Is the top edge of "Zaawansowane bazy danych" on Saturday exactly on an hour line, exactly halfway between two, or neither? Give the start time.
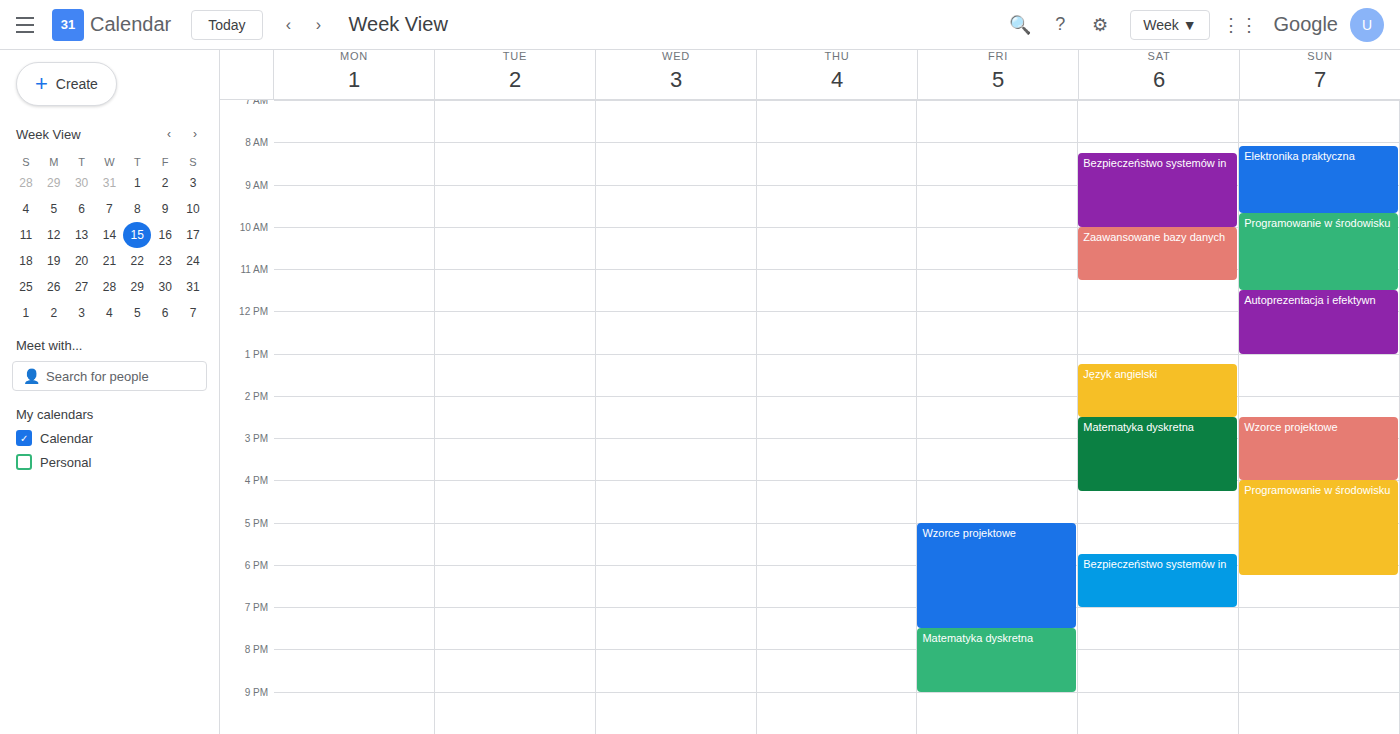
10:00 AM -- exactly on the 10 AM line.